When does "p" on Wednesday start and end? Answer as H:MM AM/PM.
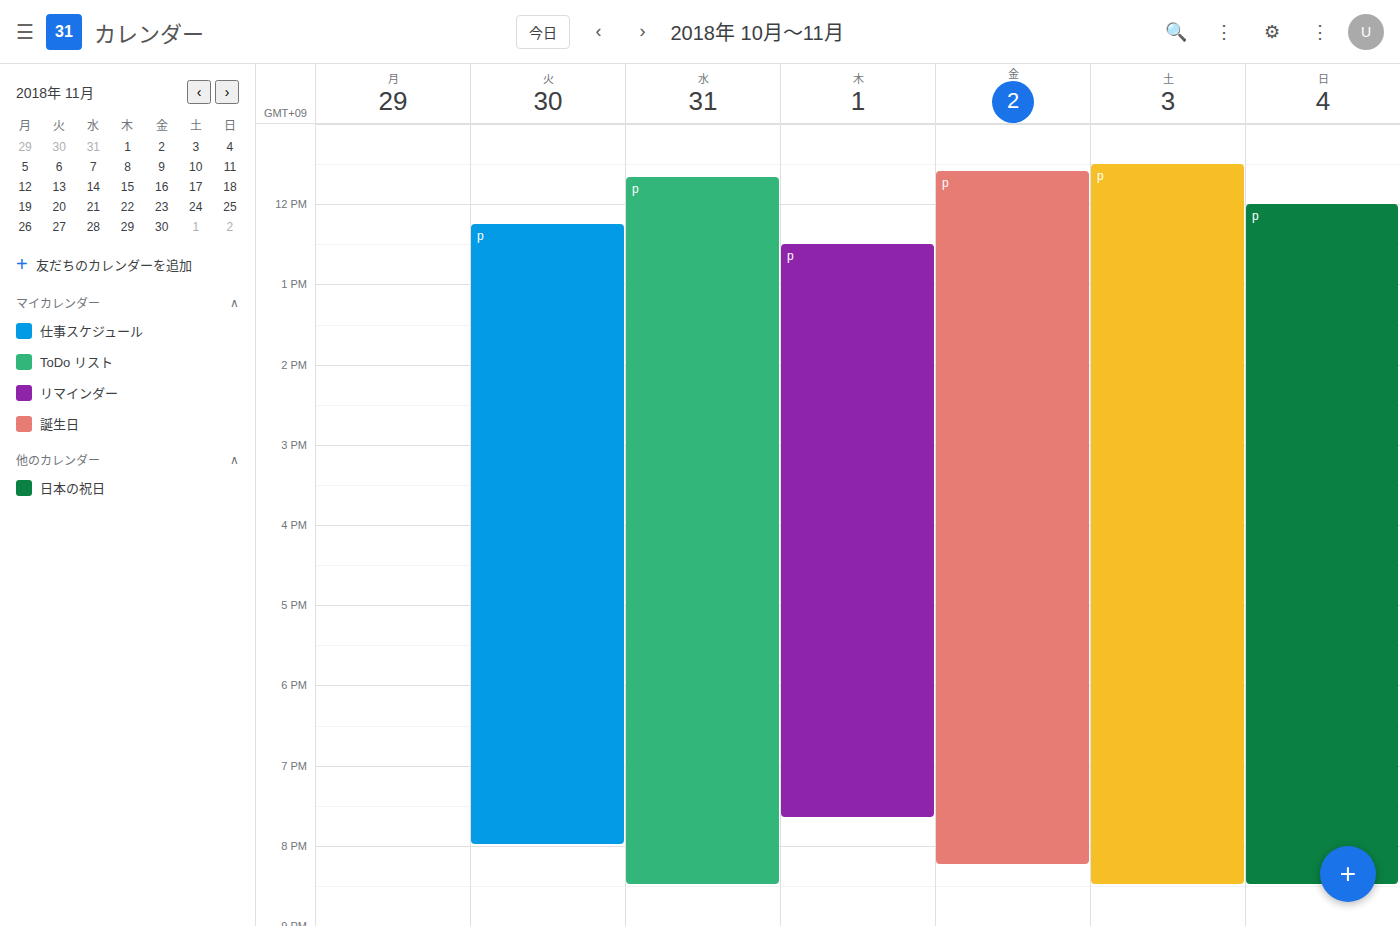
11:40 AM to 8:30 PM